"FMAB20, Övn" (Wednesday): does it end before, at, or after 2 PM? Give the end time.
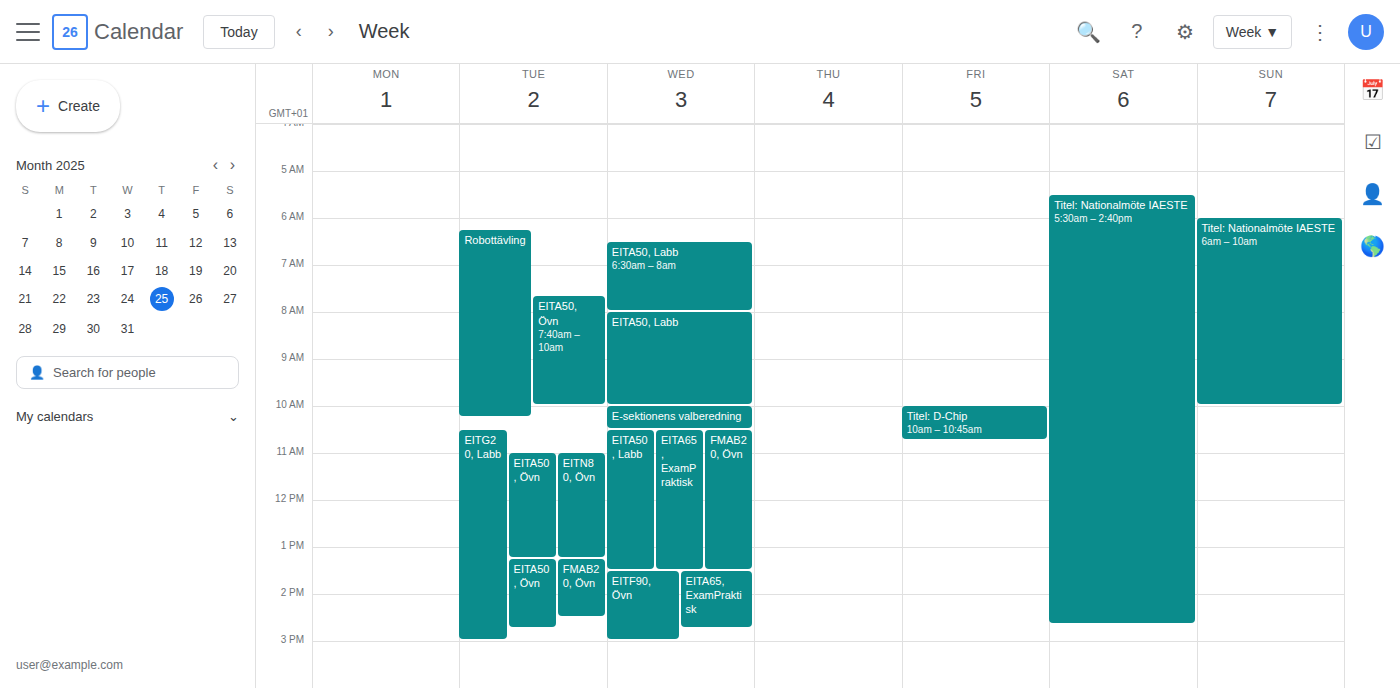
1:30 PM -- before 2 PM, 30 minutes above the 2 PM line.